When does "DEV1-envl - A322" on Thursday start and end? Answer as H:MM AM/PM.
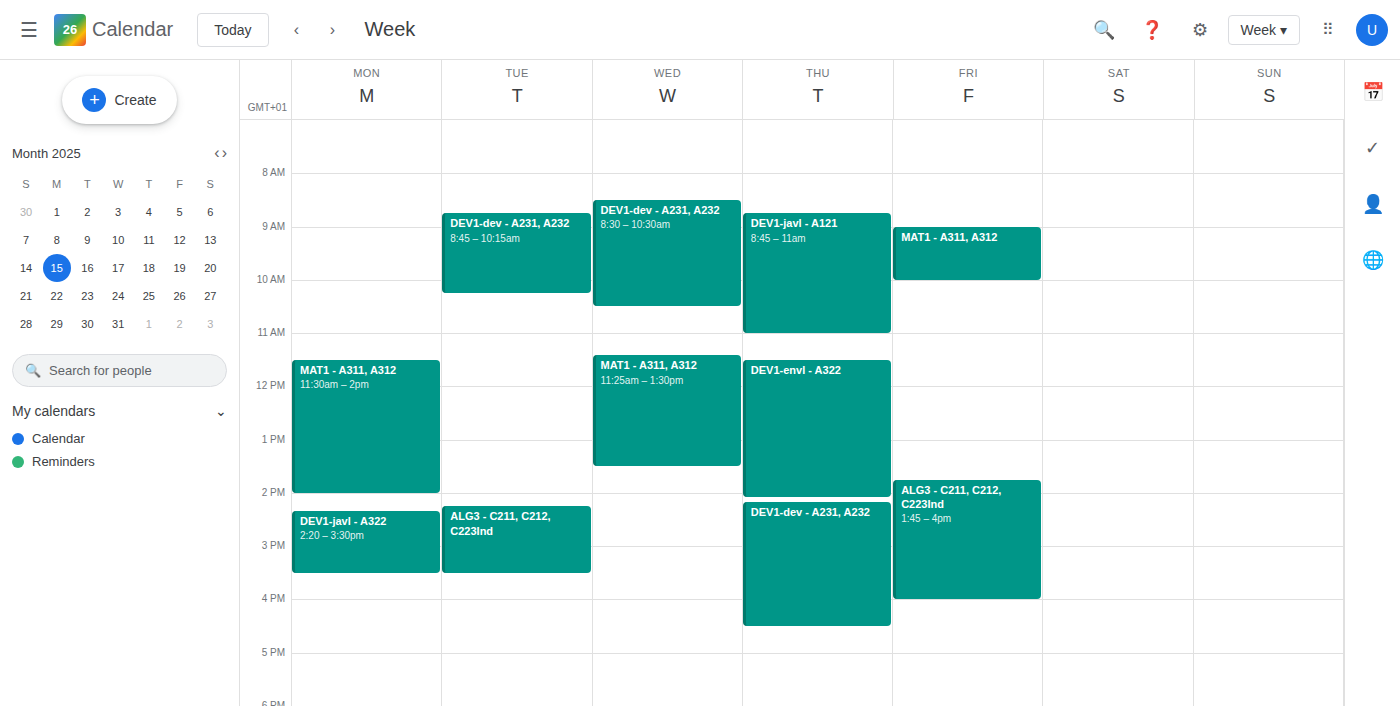
11:30 AM to 2:05 PM